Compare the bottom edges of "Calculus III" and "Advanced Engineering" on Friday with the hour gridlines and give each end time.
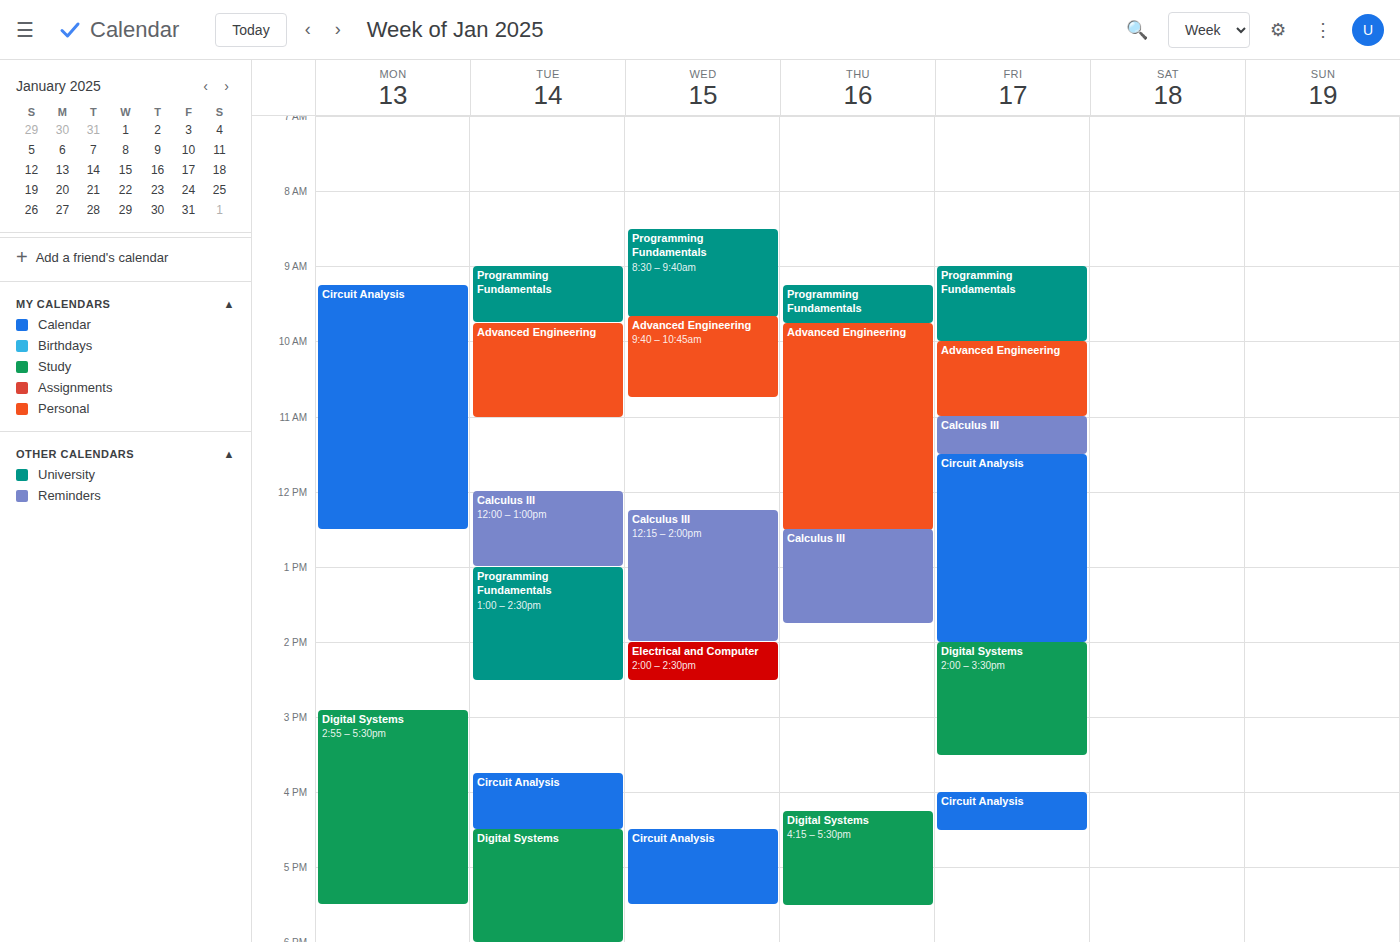
"Calculus III": 11:30 AM, halfway between the 11 AM and 12 PM lines. "Advanced Engineering": 11:00 AM, exactly on the 11 AM line.